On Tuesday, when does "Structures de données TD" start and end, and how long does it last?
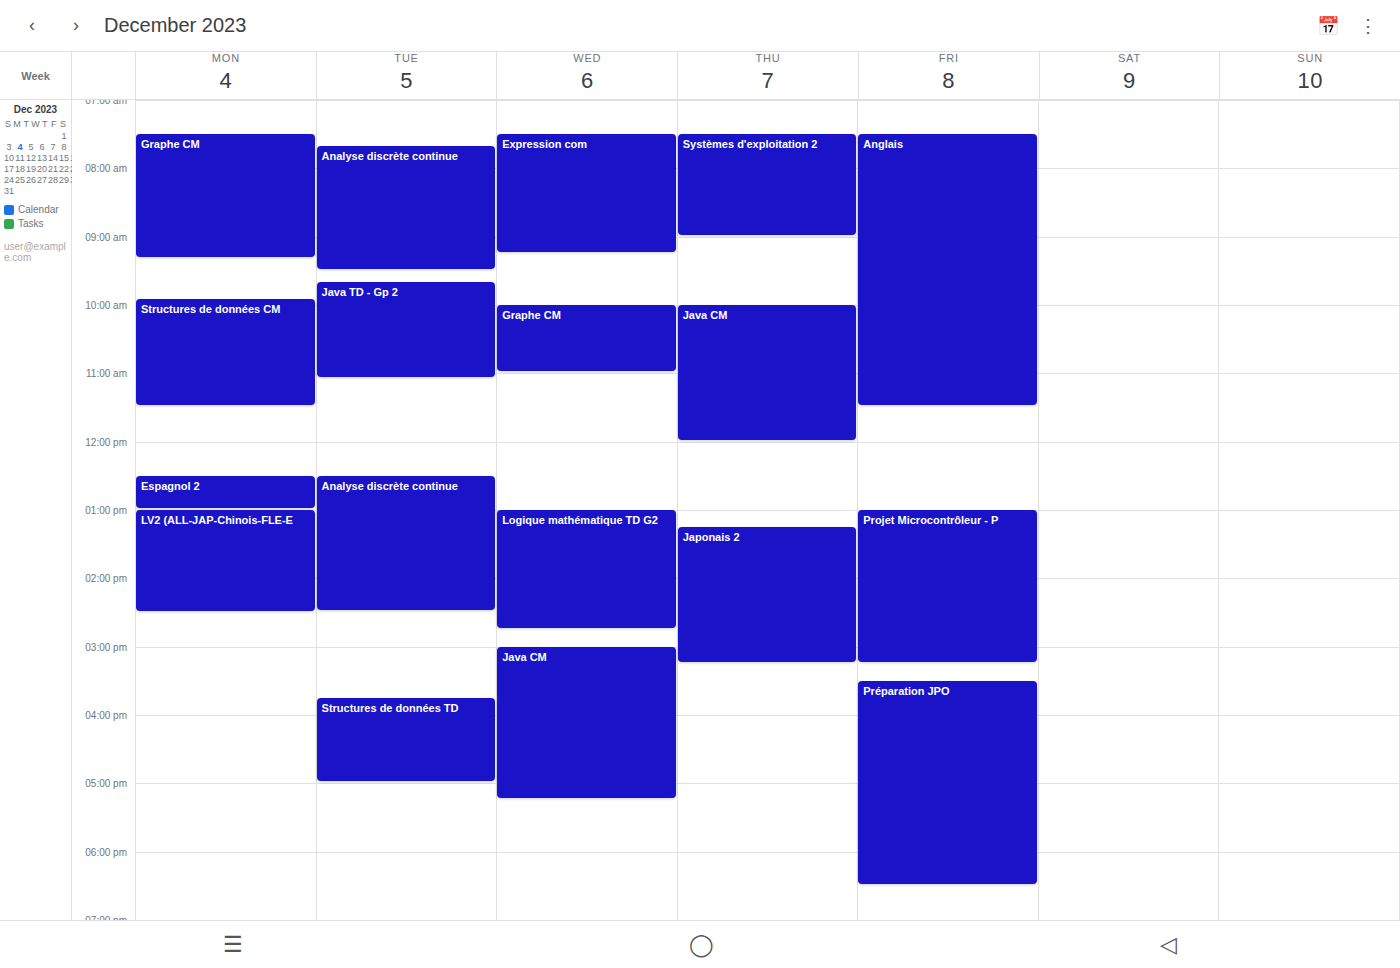
3:45 PM to 5:00 PM, 1 hour 15 minutes